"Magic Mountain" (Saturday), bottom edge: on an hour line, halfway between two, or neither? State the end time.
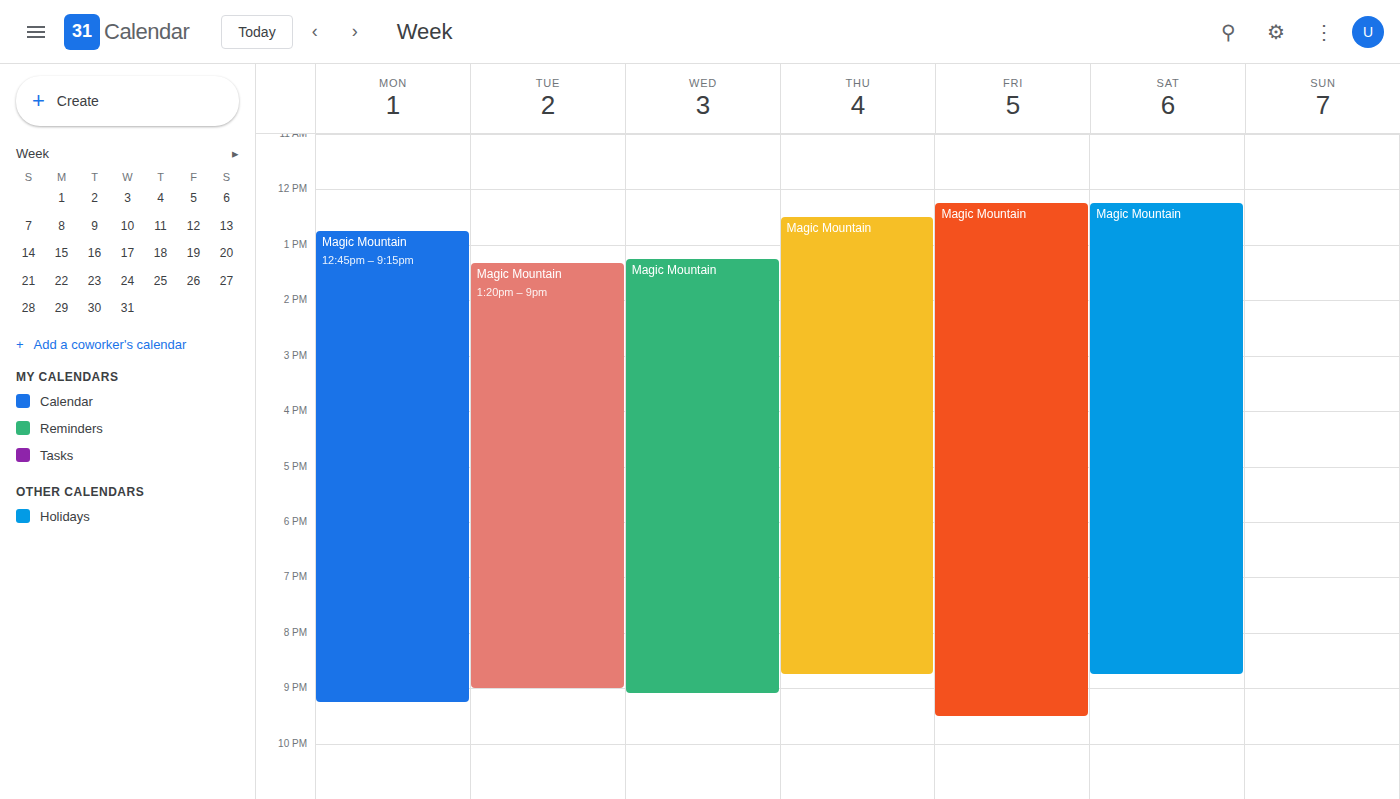
8:45 PM -- neither: three quarters of the way from the 8 PM line to the 9 PM line.